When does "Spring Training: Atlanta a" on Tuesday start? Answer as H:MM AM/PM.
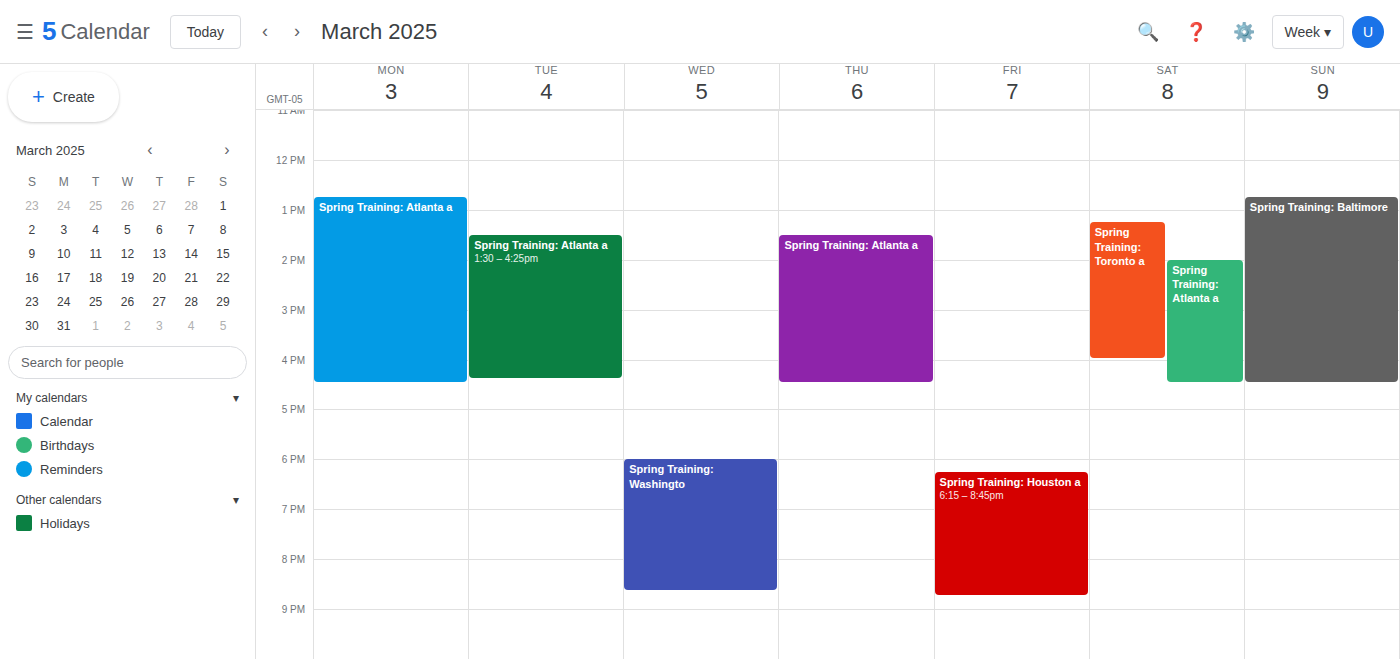
1:30 PM